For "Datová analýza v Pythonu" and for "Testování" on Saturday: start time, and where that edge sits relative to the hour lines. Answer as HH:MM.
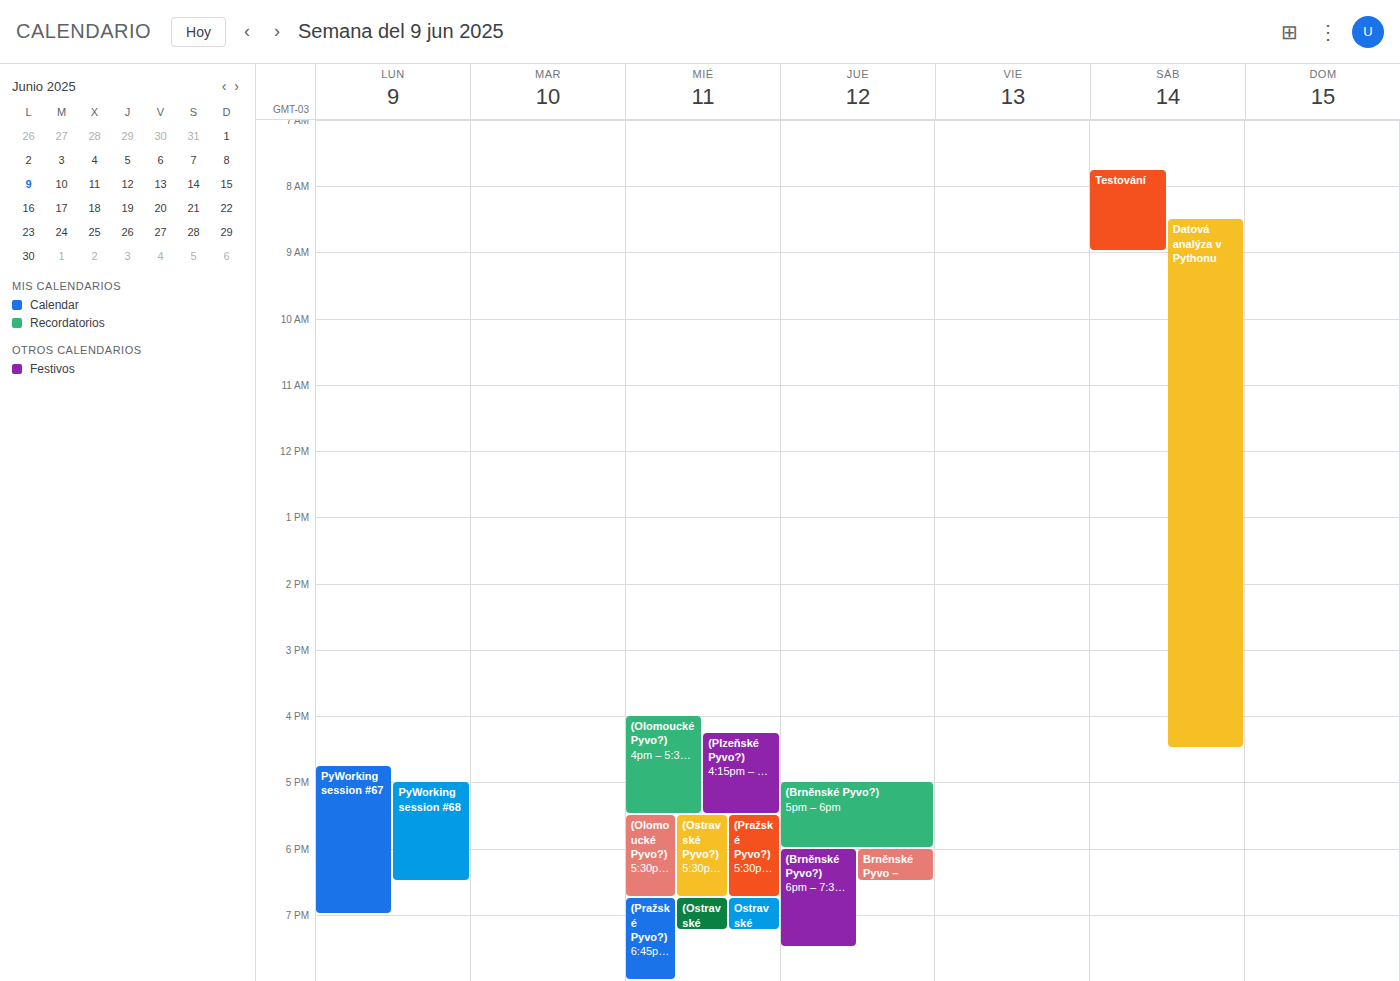
"Datová analýza v Pythonu": 08:30, halfway between the 08:00 and 09:00 lines. "Testování": 07:45, neither: three quarters of the way from the 07:00 line to the 08:00 line.